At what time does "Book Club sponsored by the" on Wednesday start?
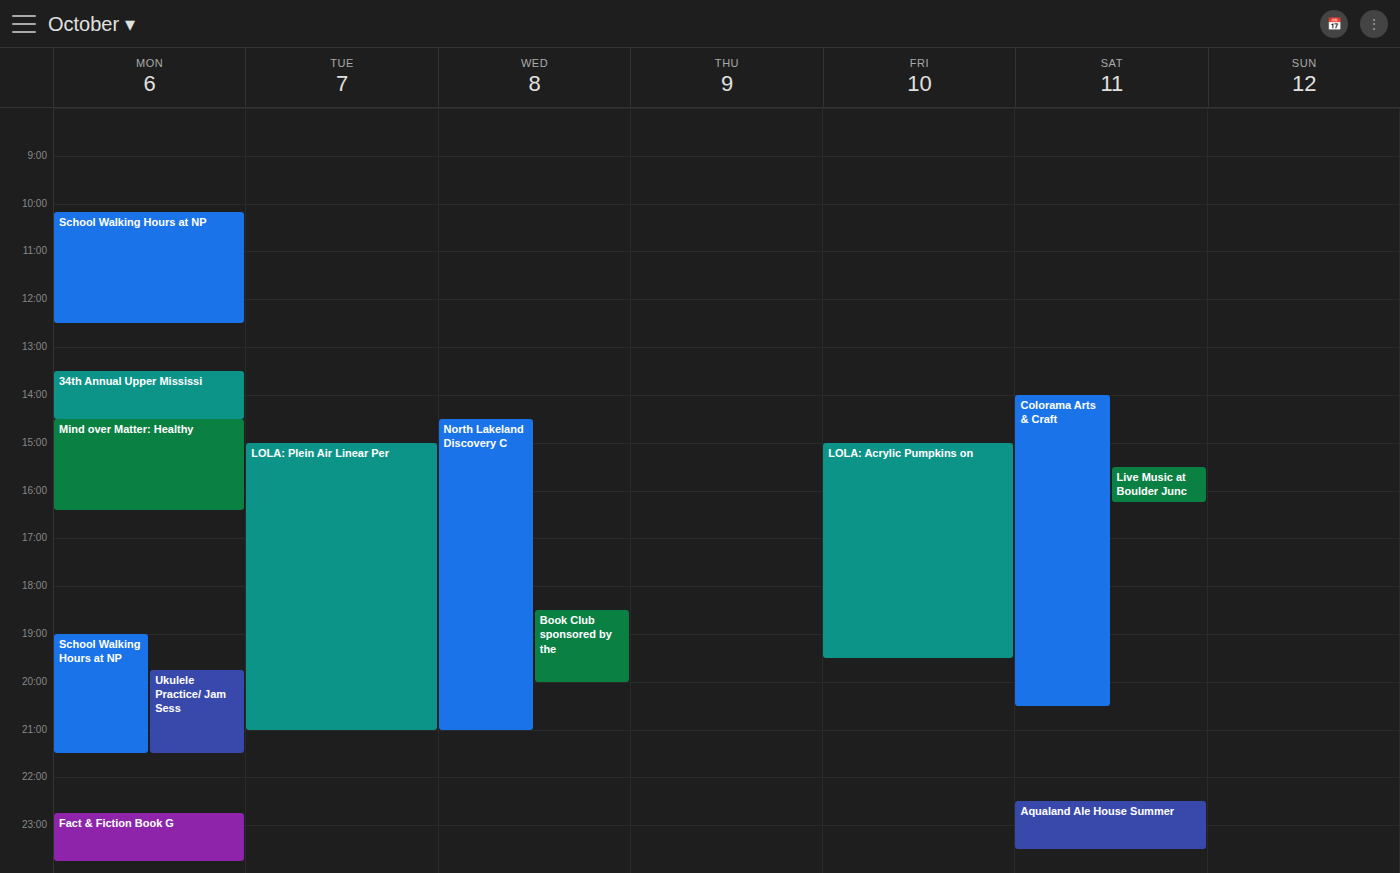
6:30 PM